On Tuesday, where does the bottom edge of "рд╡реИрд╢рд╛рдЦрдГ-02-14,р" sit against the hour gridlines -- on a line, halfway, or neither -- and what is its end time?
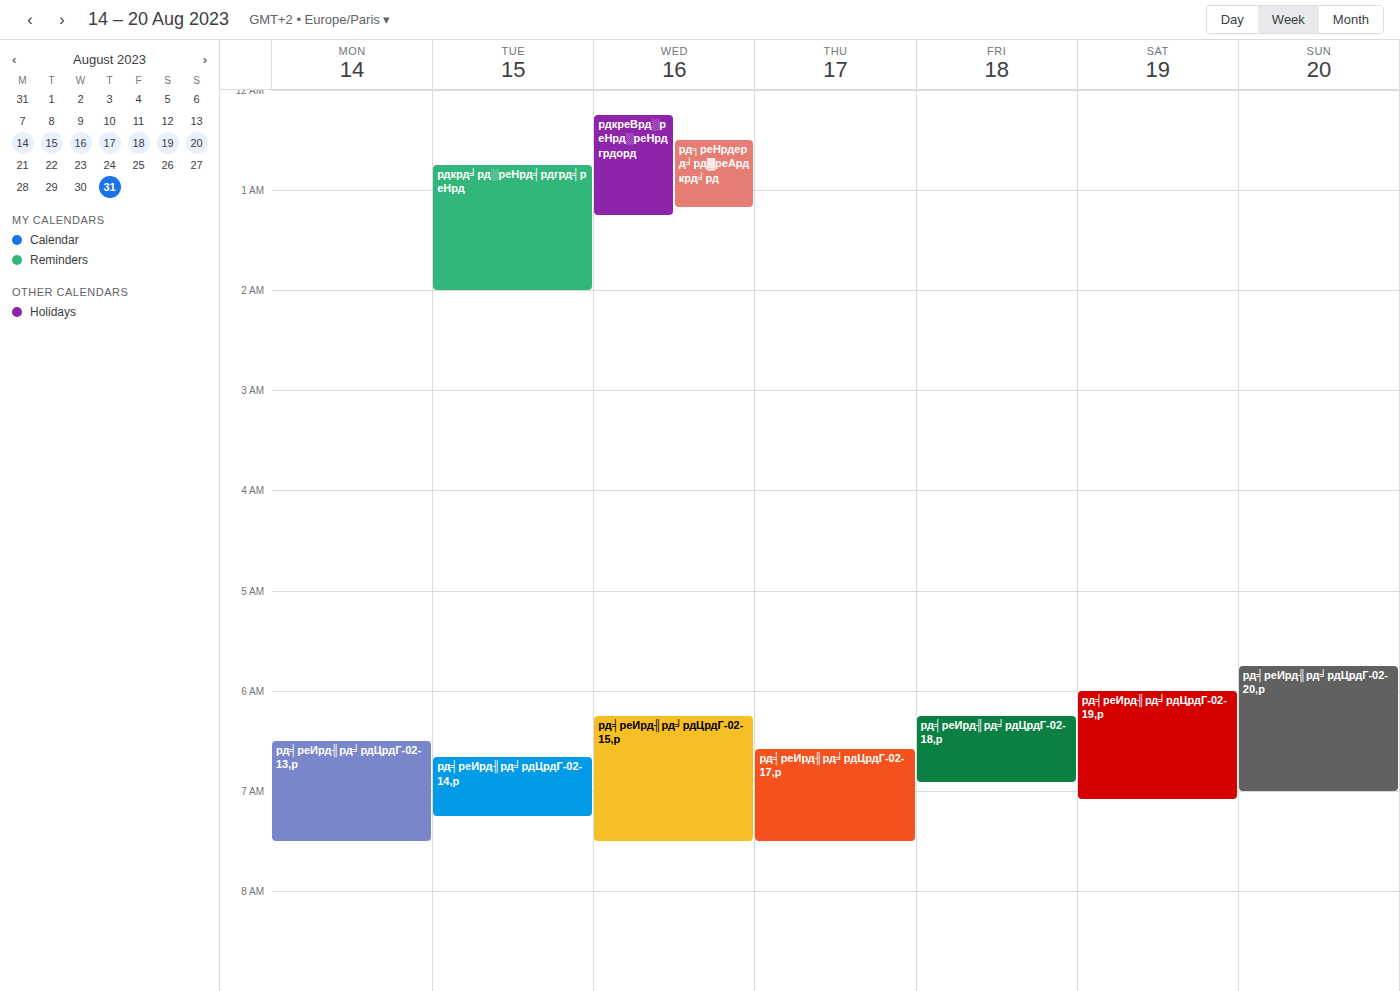
7:15 AM -- neither: a quarter of the way from the 7 AM line to the 8 AM line.